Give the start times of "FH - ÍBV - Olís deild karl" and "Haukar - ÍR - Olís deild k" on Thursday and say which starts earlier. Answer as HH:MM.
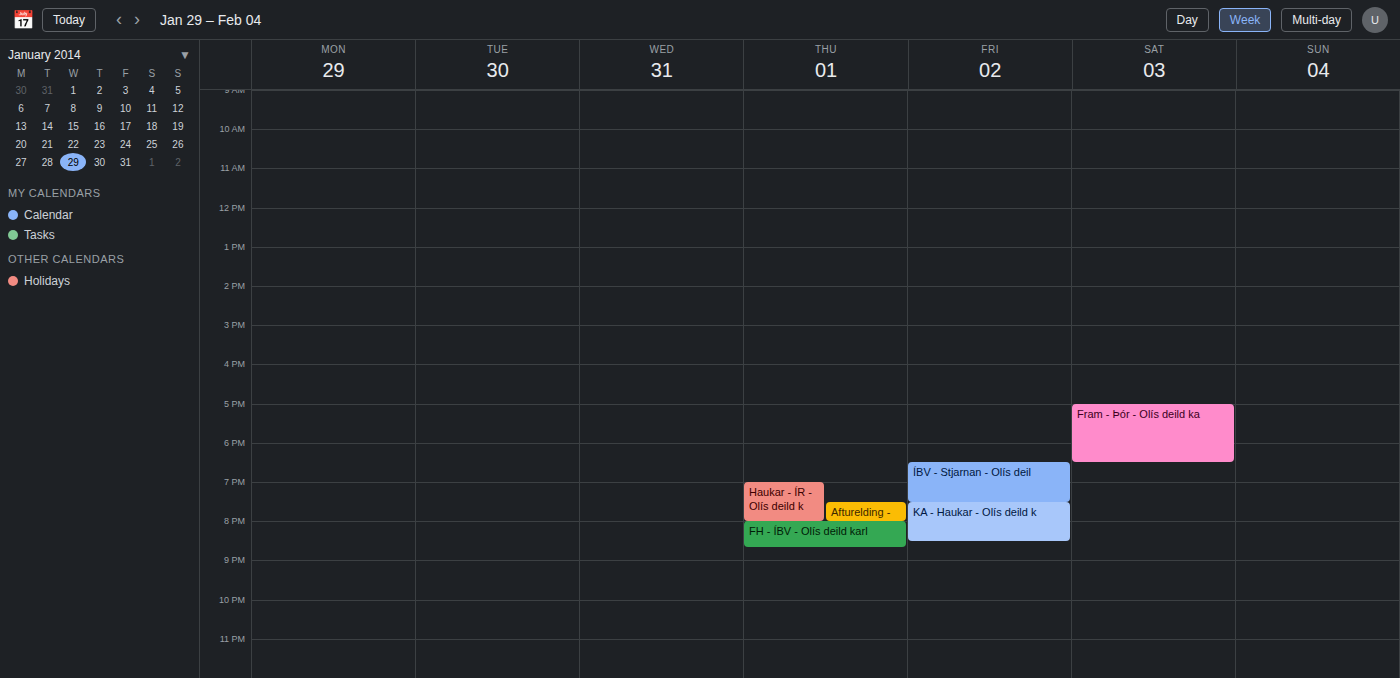
"Haukar - ÍR - Olís deild k" 19:00; "FH - ÍBV - Olís deild karl" 20:00.